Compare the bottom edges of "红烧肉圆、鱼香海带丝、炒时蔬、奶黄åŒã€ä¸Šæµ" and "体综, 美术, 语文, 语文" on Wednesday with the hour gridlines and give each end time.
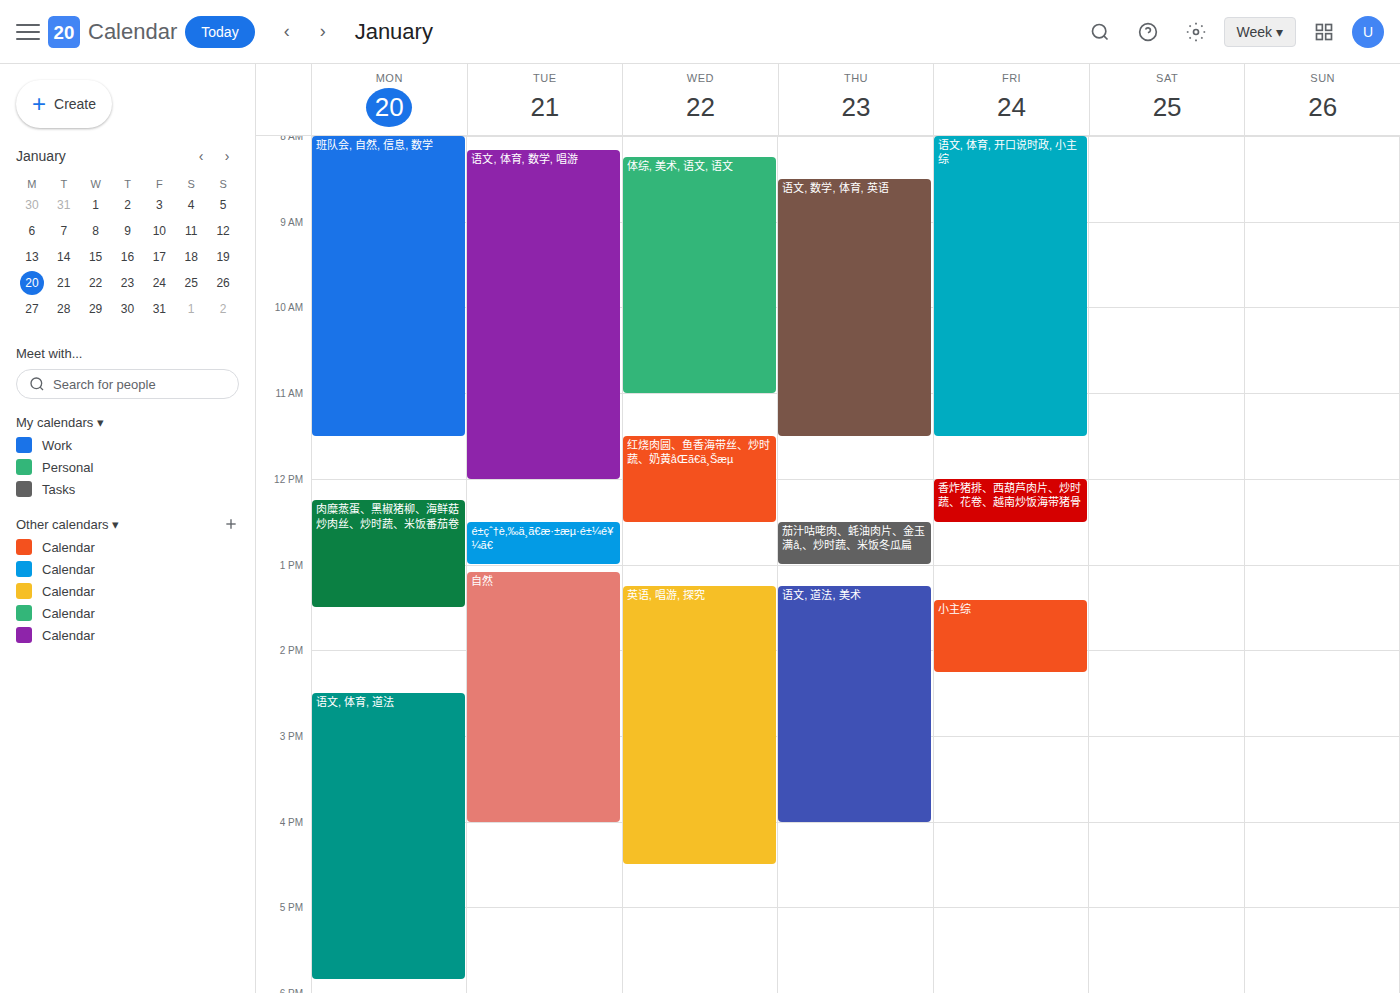
"红烧肉圆、鱼香海带丝、炒时蔬、奶黄åŒã€ä¸Šæµ": 12:30 PM, halfway between the 12 PM and 1 PM lines. "体综, 美术, 语文, 语文": 11:00 AM, exactly on the 11 AM line.